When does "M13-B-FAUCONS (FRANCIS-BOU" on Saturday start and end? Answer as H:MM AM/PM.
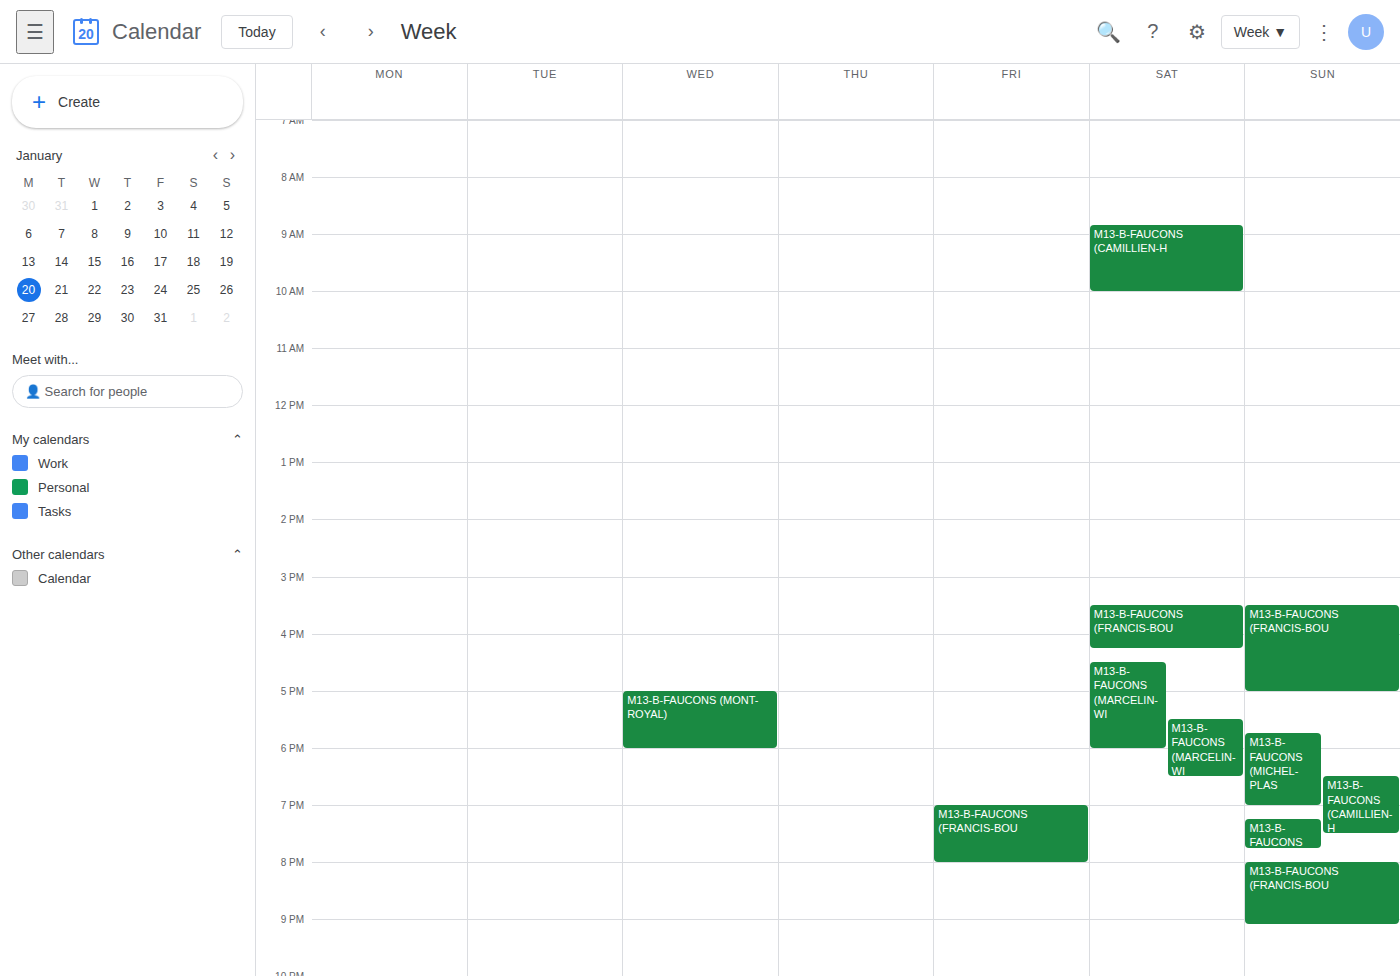
3:30 PM to 4:15 PM